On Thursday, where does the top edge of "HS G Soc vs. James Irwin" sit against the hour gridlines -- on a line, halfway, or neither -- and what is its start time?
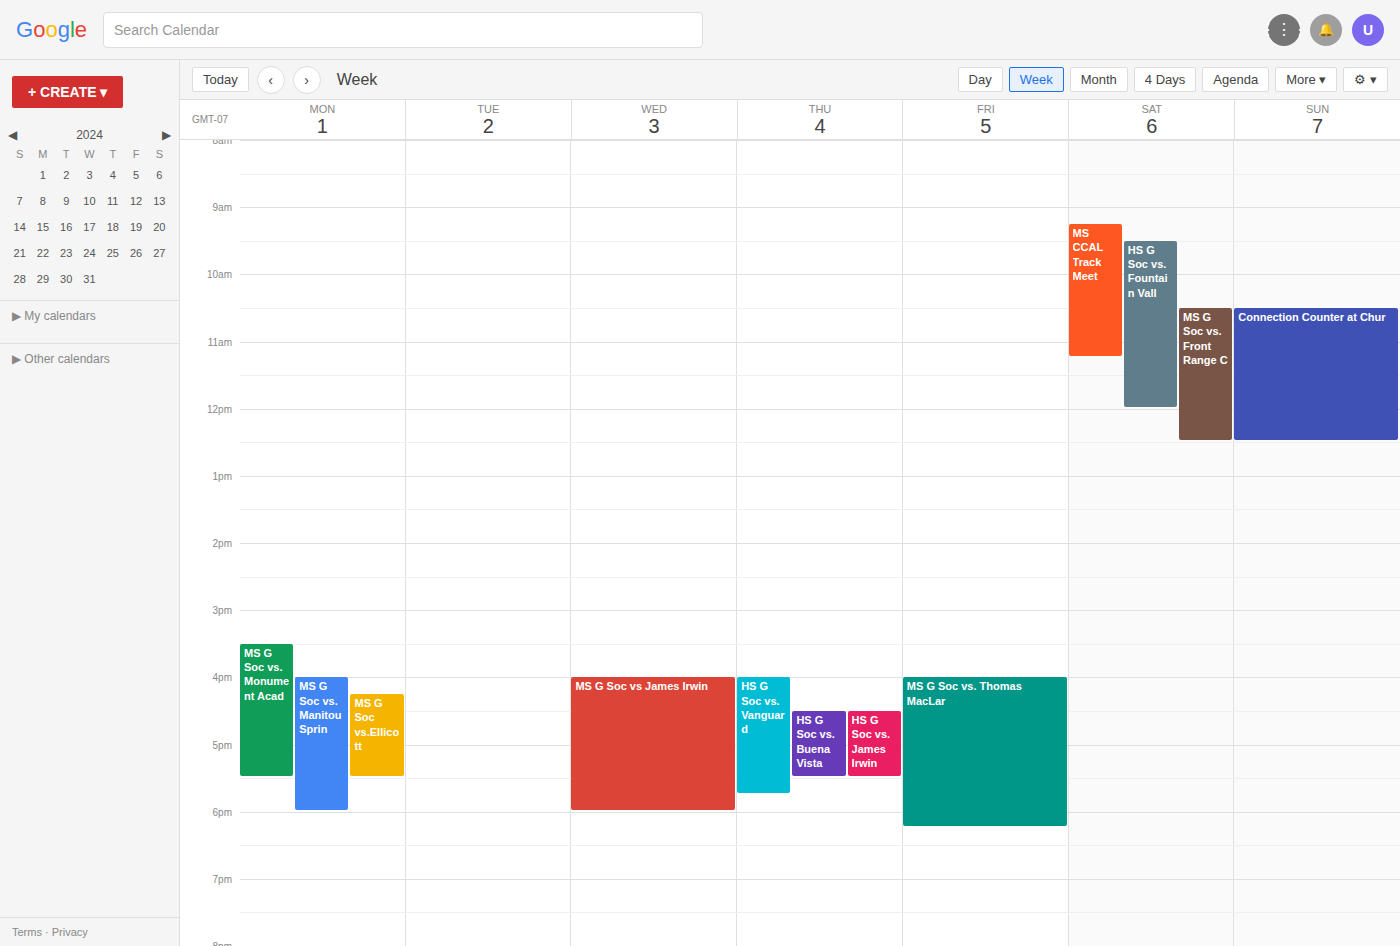
4:30 PM -- halfway between the 4 PM and 5 PM lines.